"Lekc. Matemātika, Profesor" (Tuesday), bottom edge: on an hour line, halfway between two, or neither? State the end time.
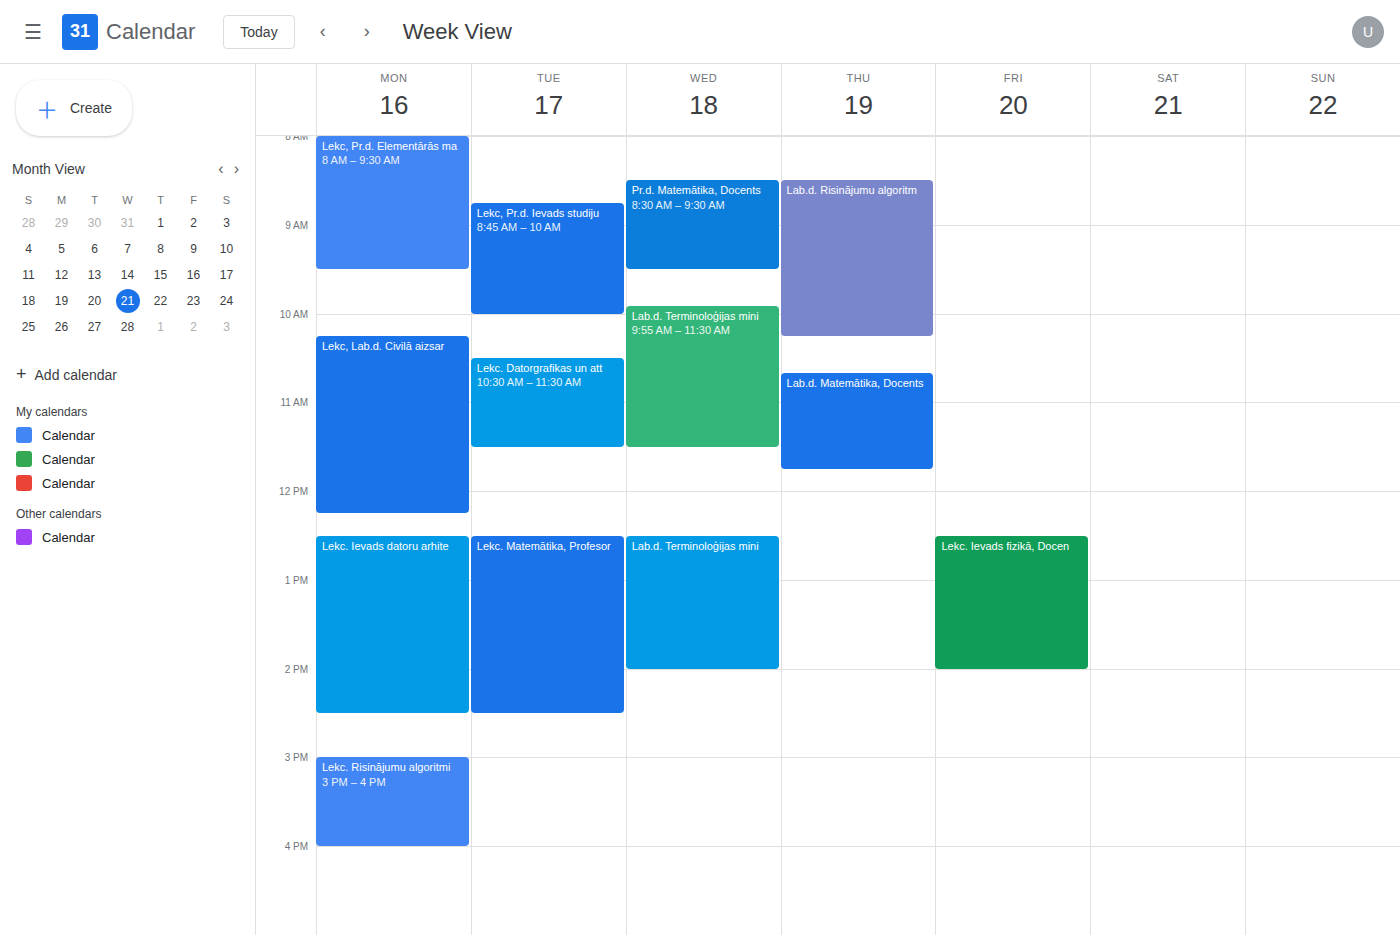
2:30 PM -- halfway between the 2 PM and 3 PM lines.